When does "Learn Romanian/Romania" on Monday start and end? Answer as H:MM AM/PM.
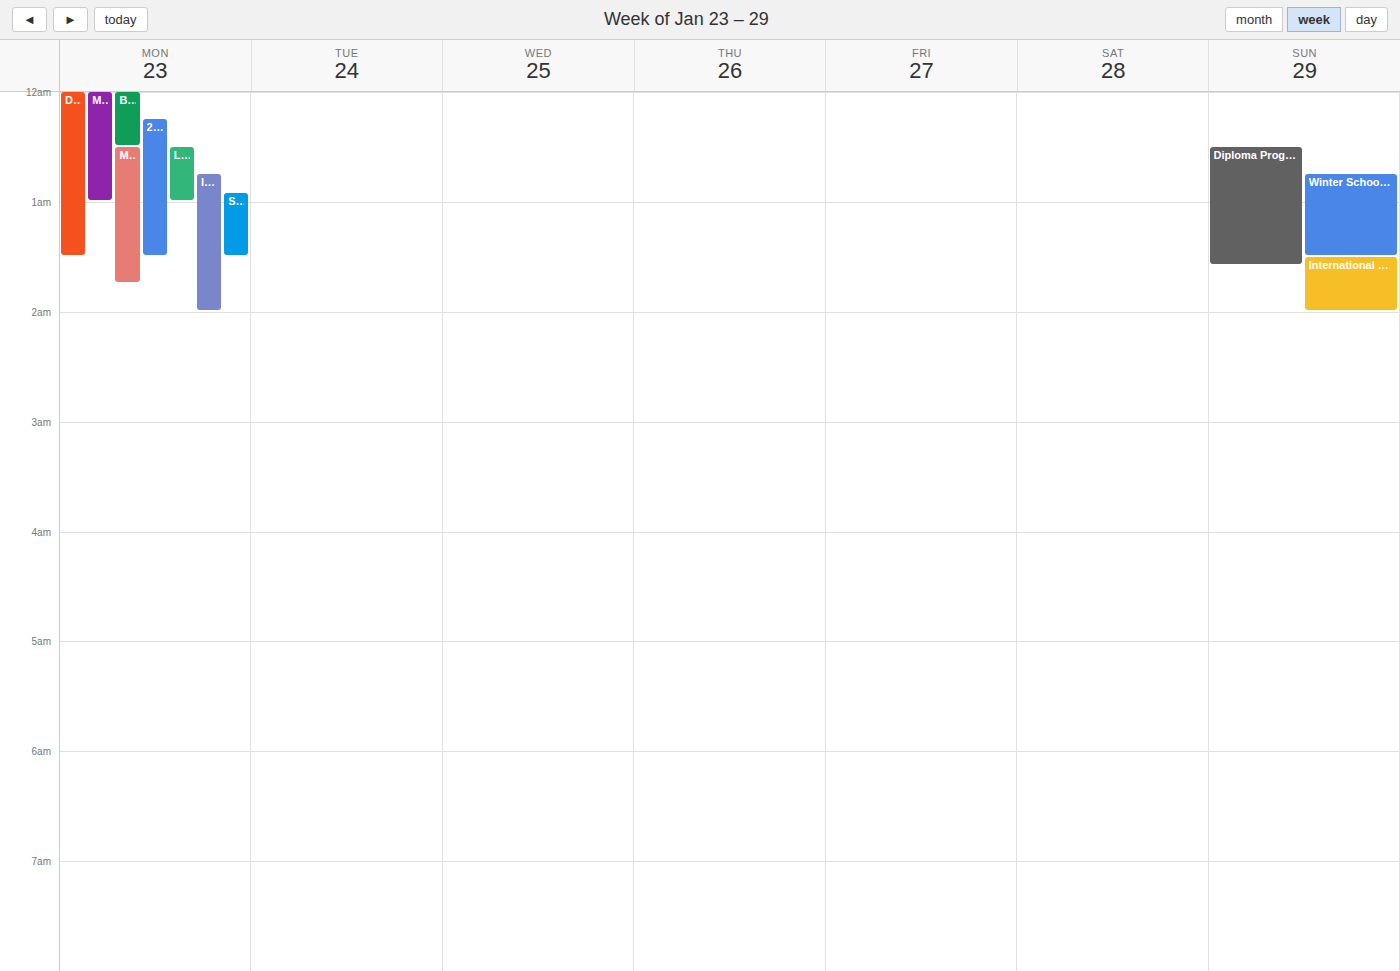
12:30 AM to 1:00 AM